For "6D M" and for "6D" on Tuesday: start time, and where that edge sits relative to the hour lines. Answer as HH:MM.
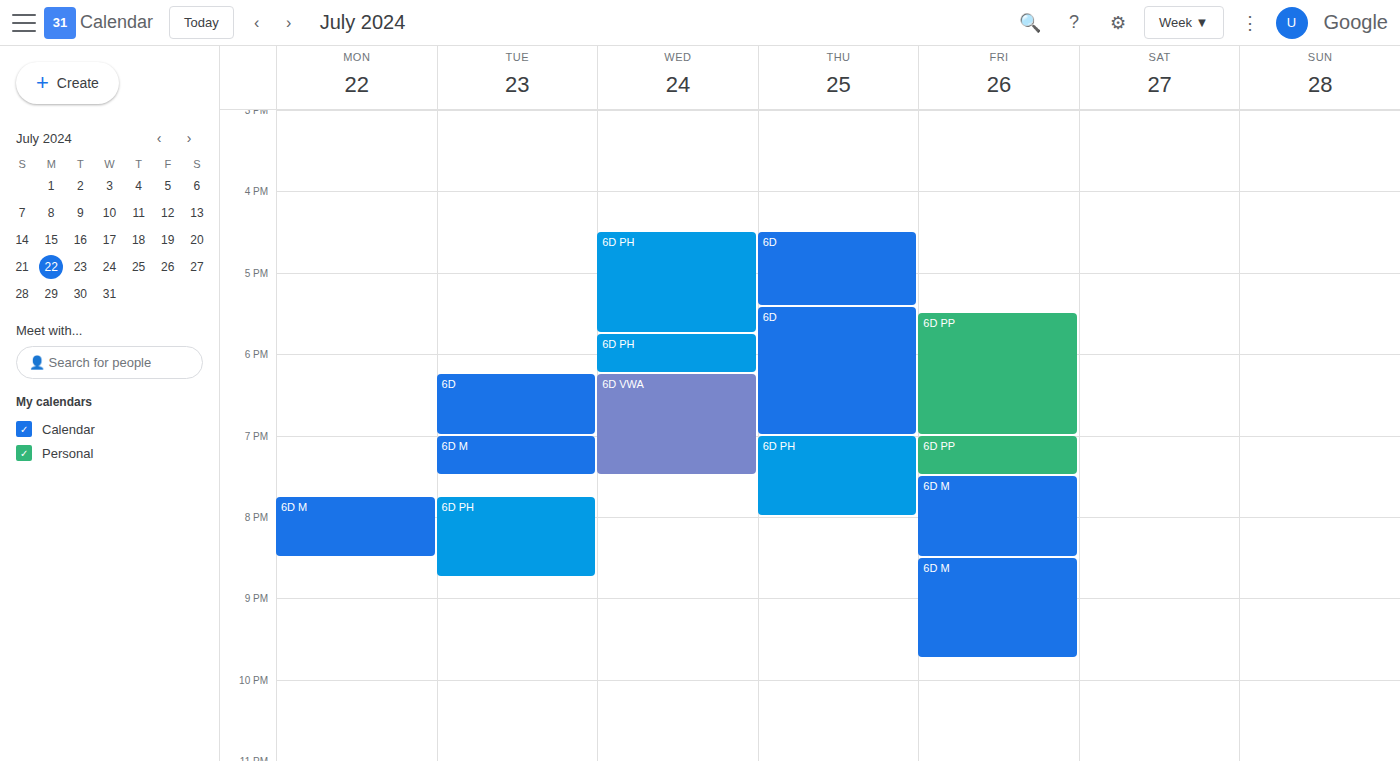
"6D M": 19:00, exactly on the 19:00 line. "6D": 18:15, neither: a quarter of the way from the 18:00 line to the 19:00 line.